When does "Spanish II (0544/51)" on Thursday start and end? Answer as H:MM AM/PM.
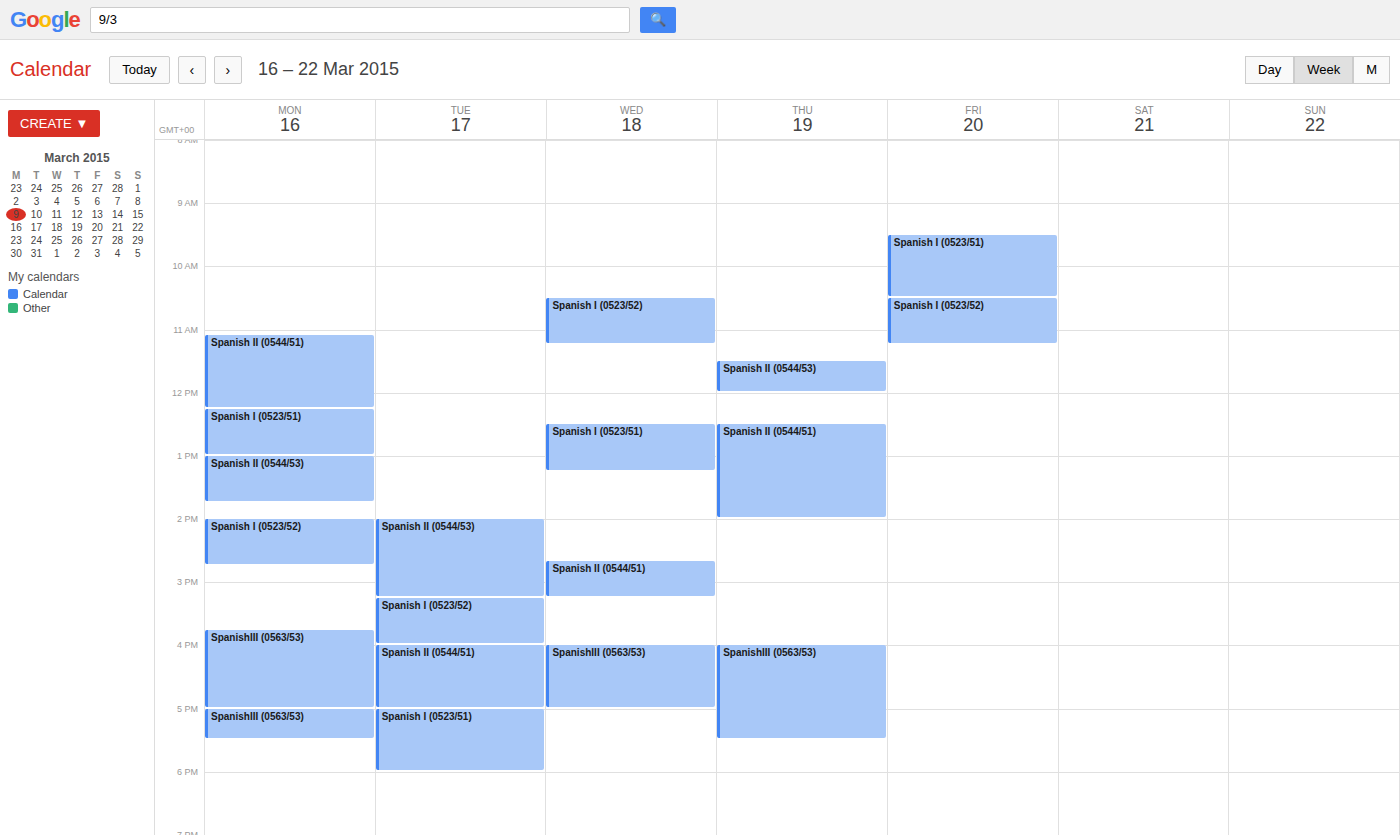
12:30 PM to 2:00 PM